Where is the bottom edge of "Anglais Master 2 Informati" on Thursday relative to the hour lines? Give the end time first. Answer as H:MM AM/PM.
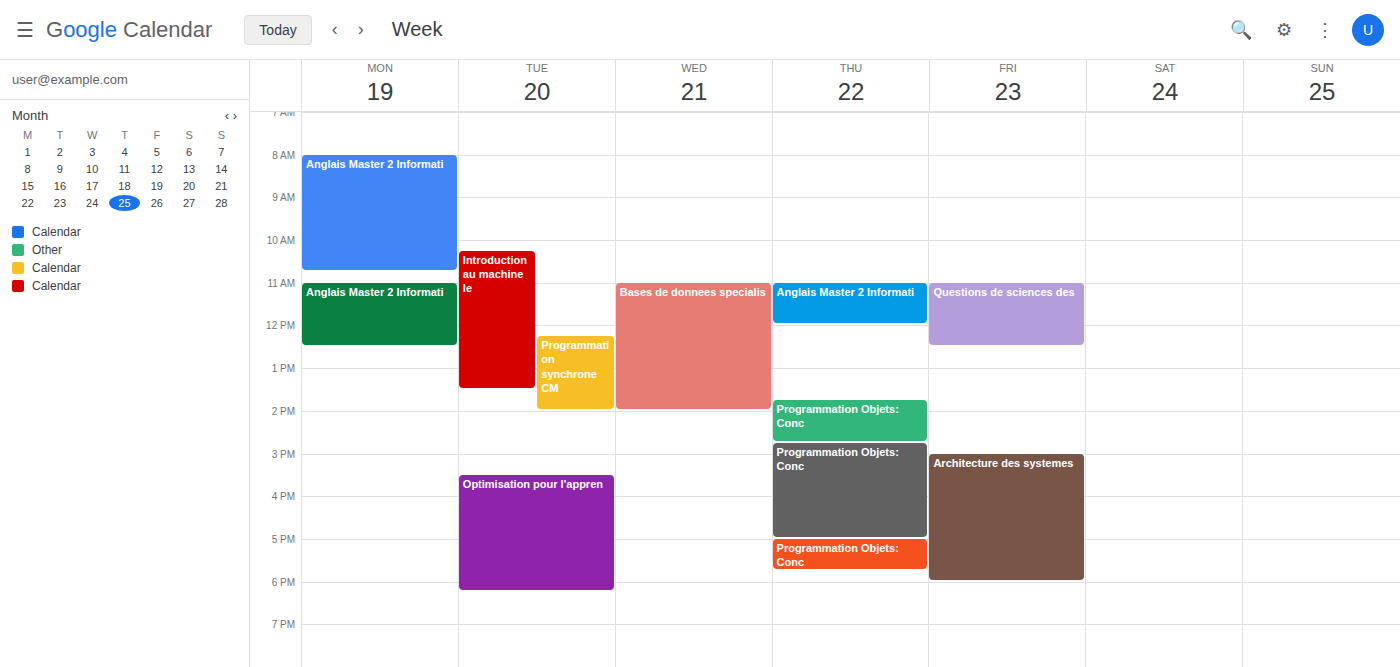
12:00 PM -- exactly on the 12 PM line.